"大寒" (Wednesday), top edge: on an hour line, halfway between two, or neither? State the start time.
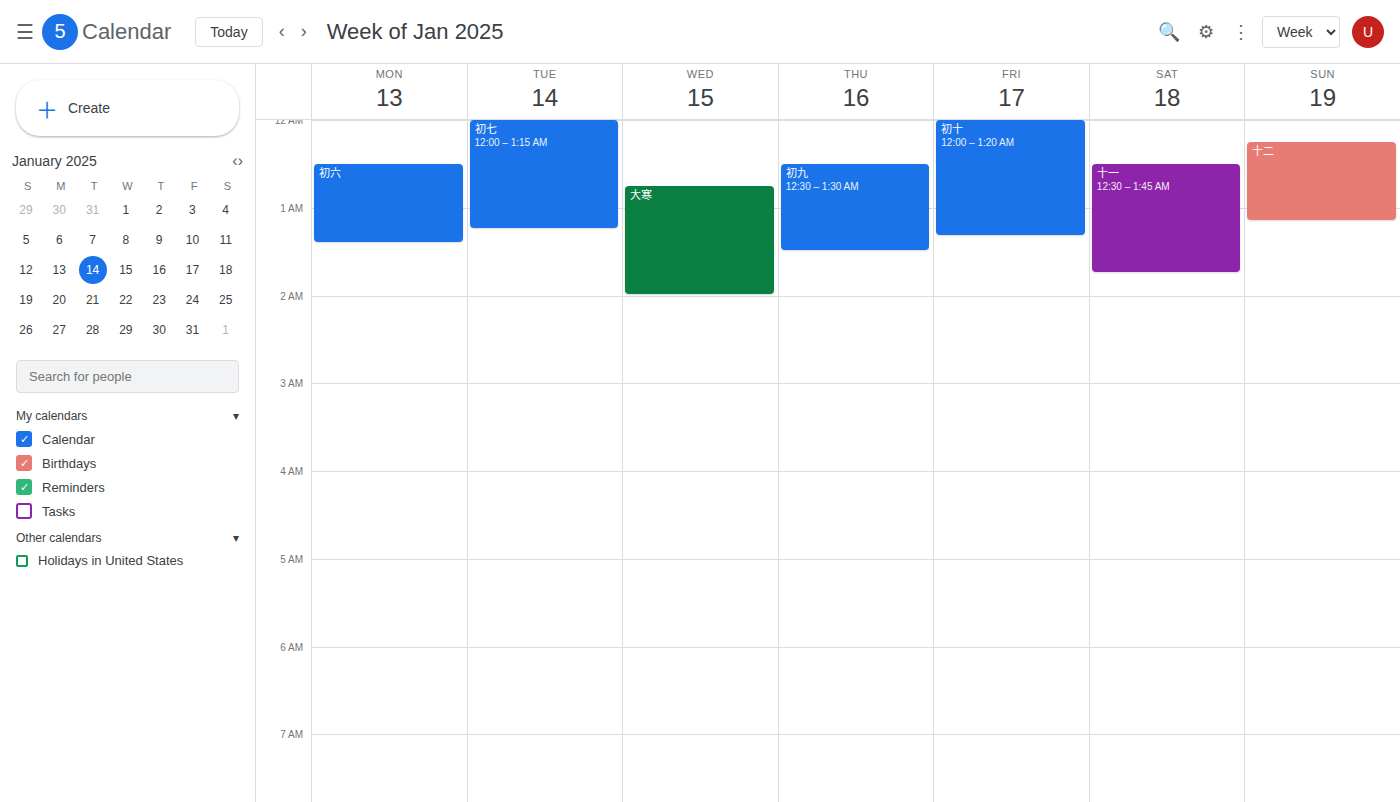
12:45 AM -- neither: three quarters of the way from the 12 AM line to the 1 AM line.